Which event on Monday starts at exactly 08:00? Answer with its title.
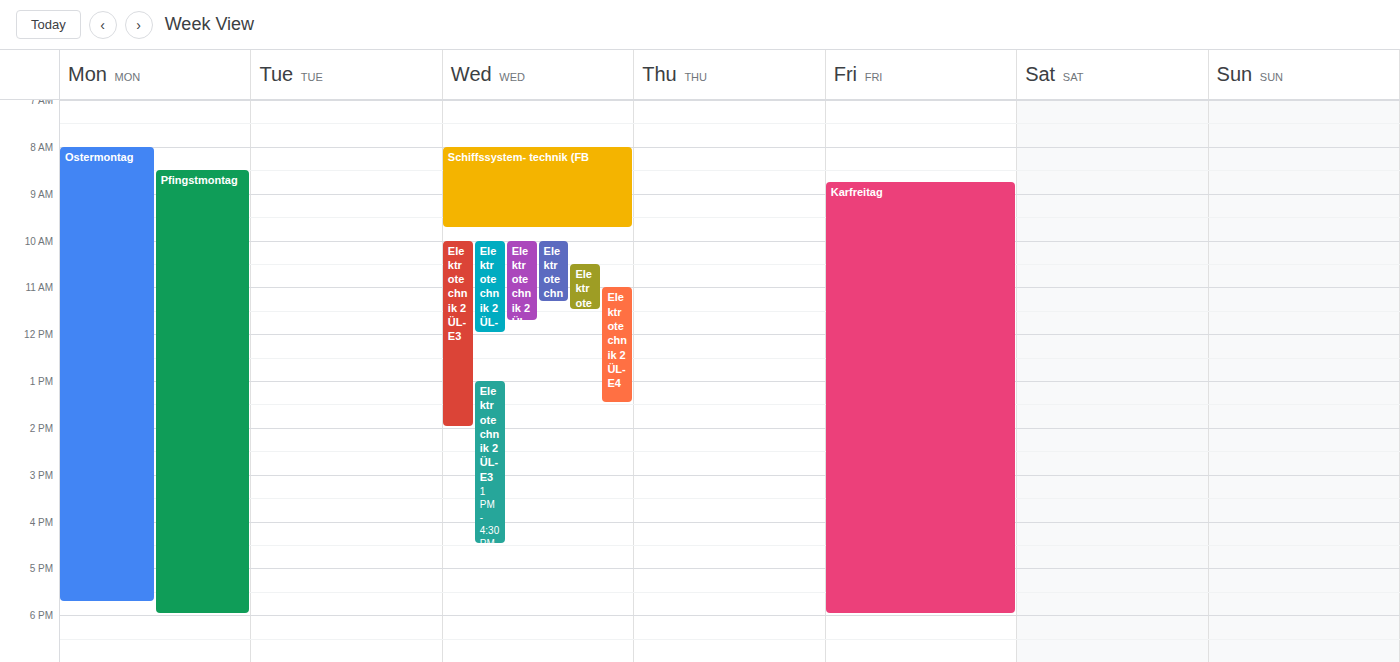
"Ostermontag"